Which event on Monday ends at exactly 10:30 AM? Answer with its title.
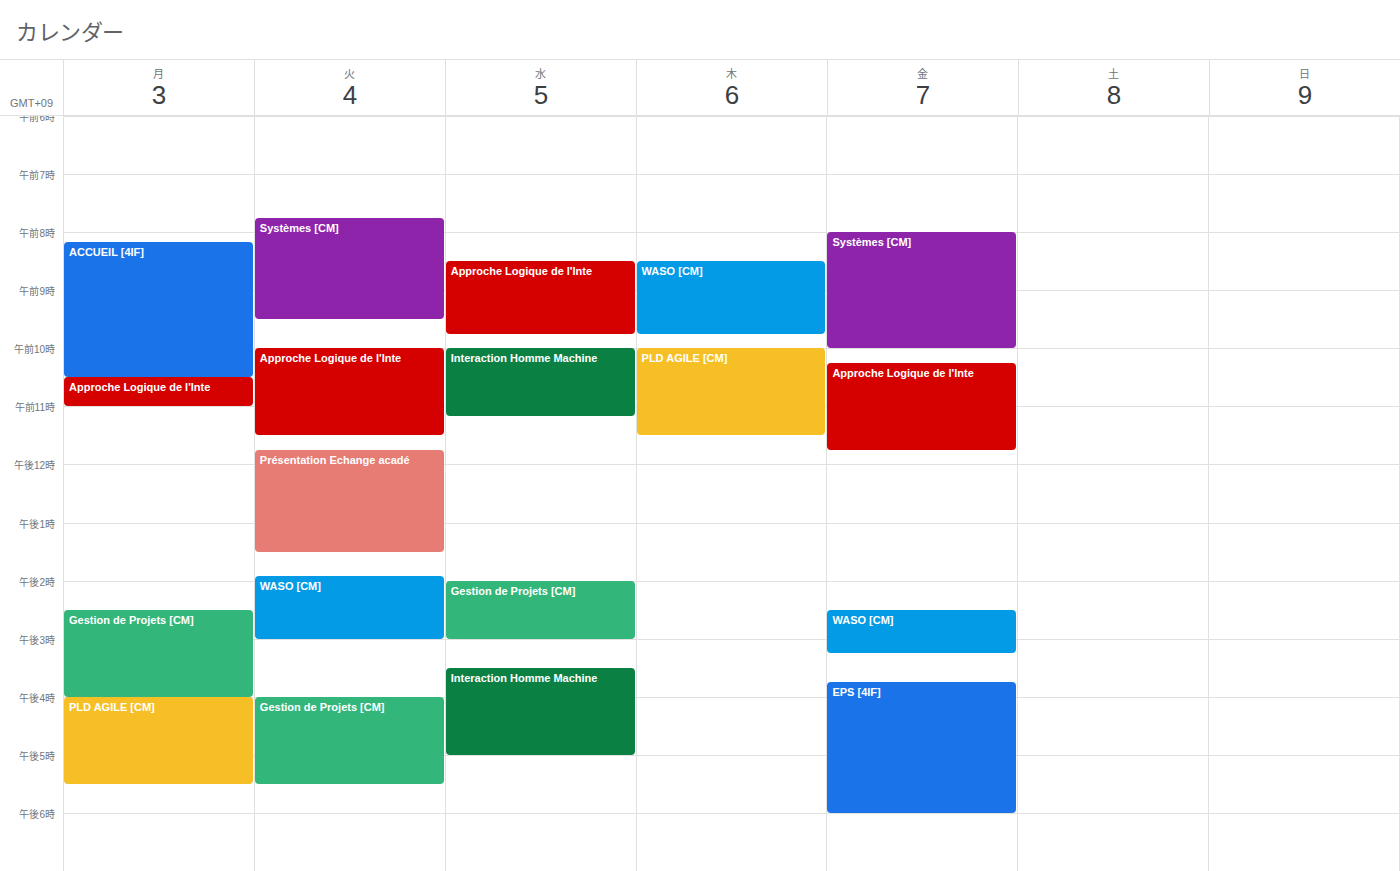
"ACCUEIL [4IF]"